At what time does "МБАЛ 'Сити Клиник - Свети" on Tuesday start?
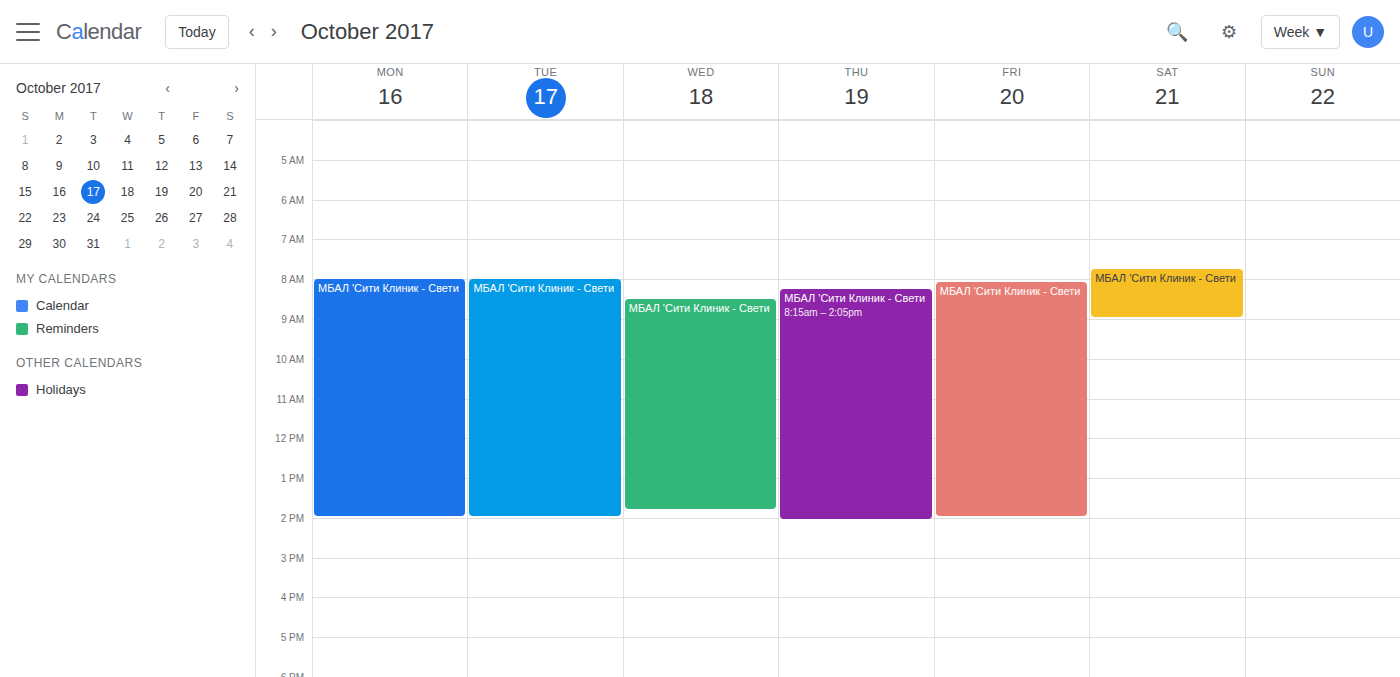
8:00 AM